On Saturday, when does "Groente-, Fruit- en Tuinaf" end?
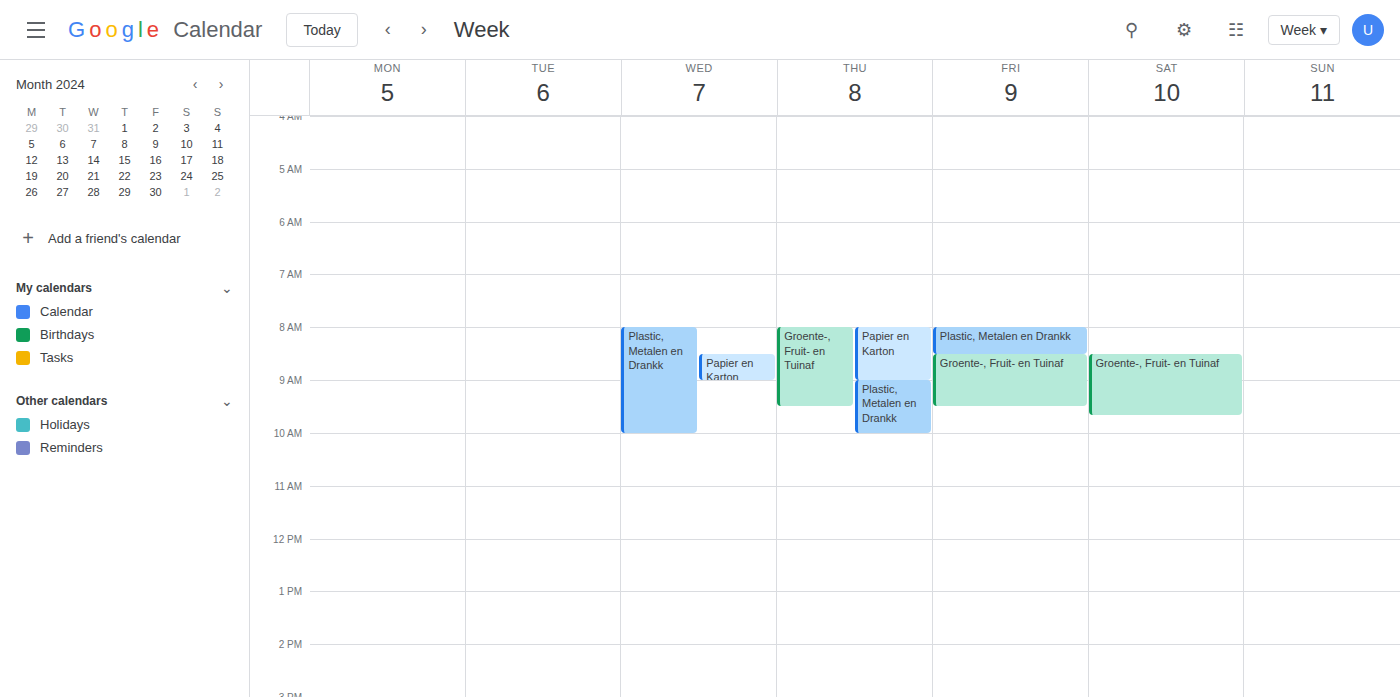
9:40 AM